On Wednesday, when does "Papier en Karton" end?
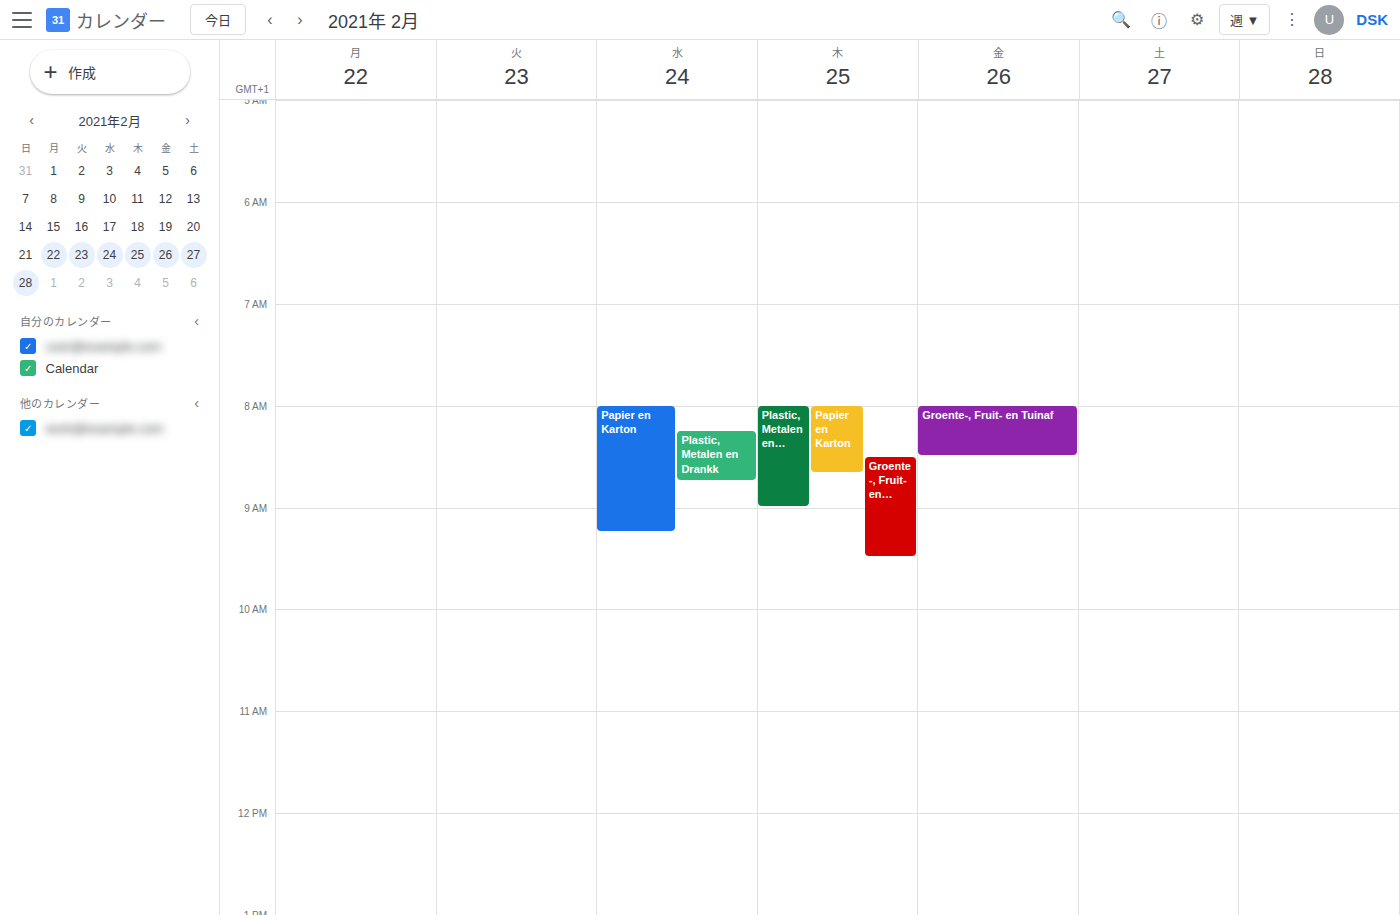
9:15 AM